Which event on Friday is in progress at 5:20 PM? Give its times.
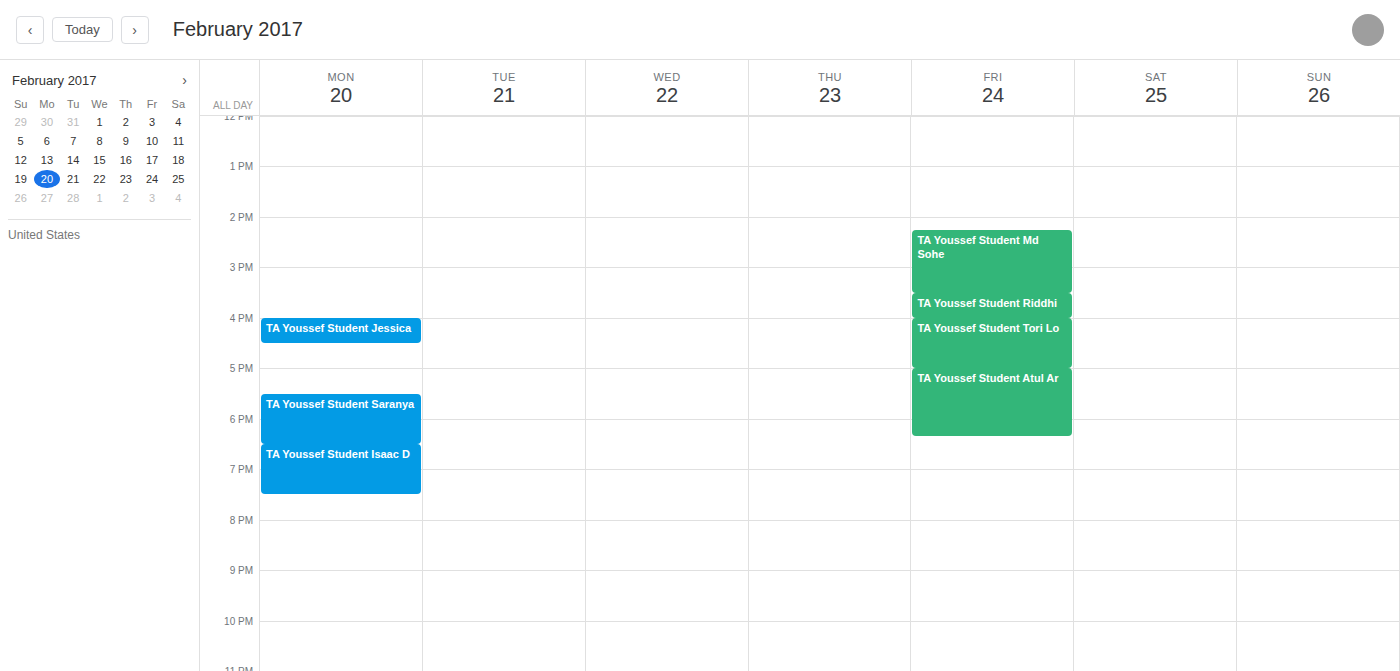
"TA Youssef Student Atul Ar", 5:00 PM to 6:20 PM